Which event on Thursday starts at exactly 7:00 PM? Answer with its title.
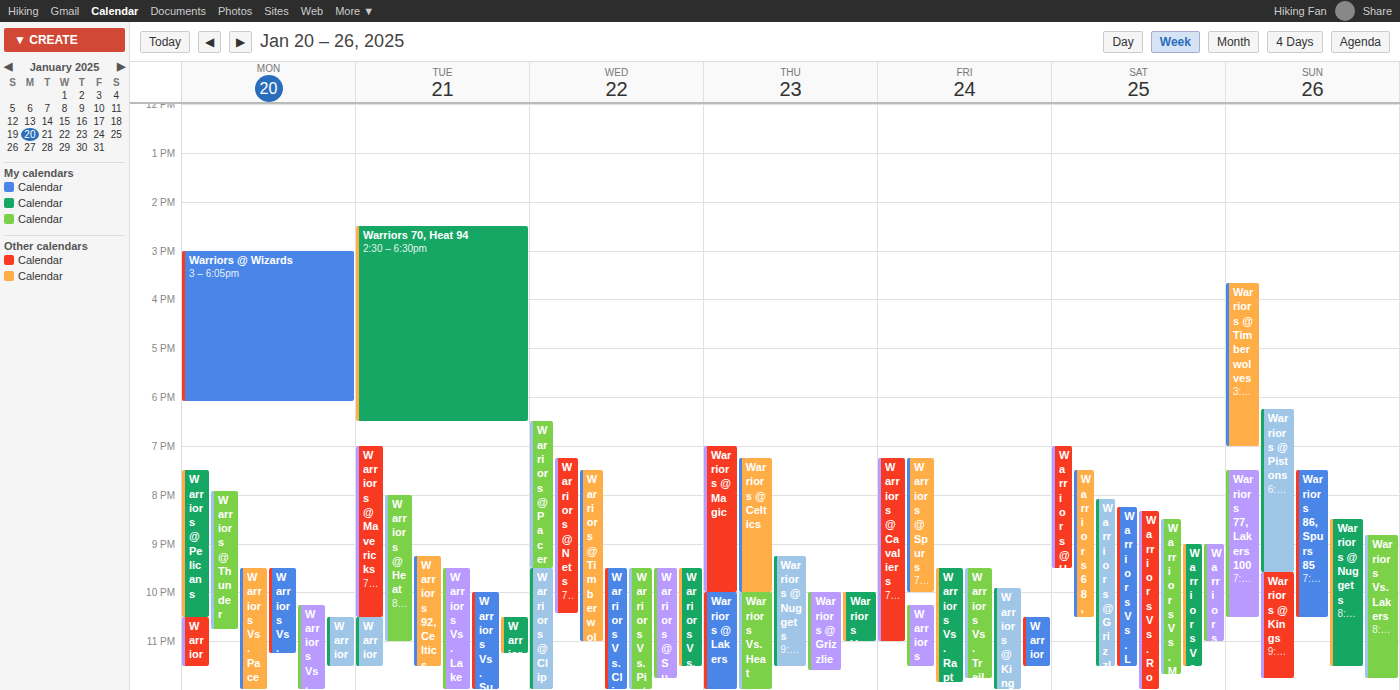
"Warriors @ Magic"